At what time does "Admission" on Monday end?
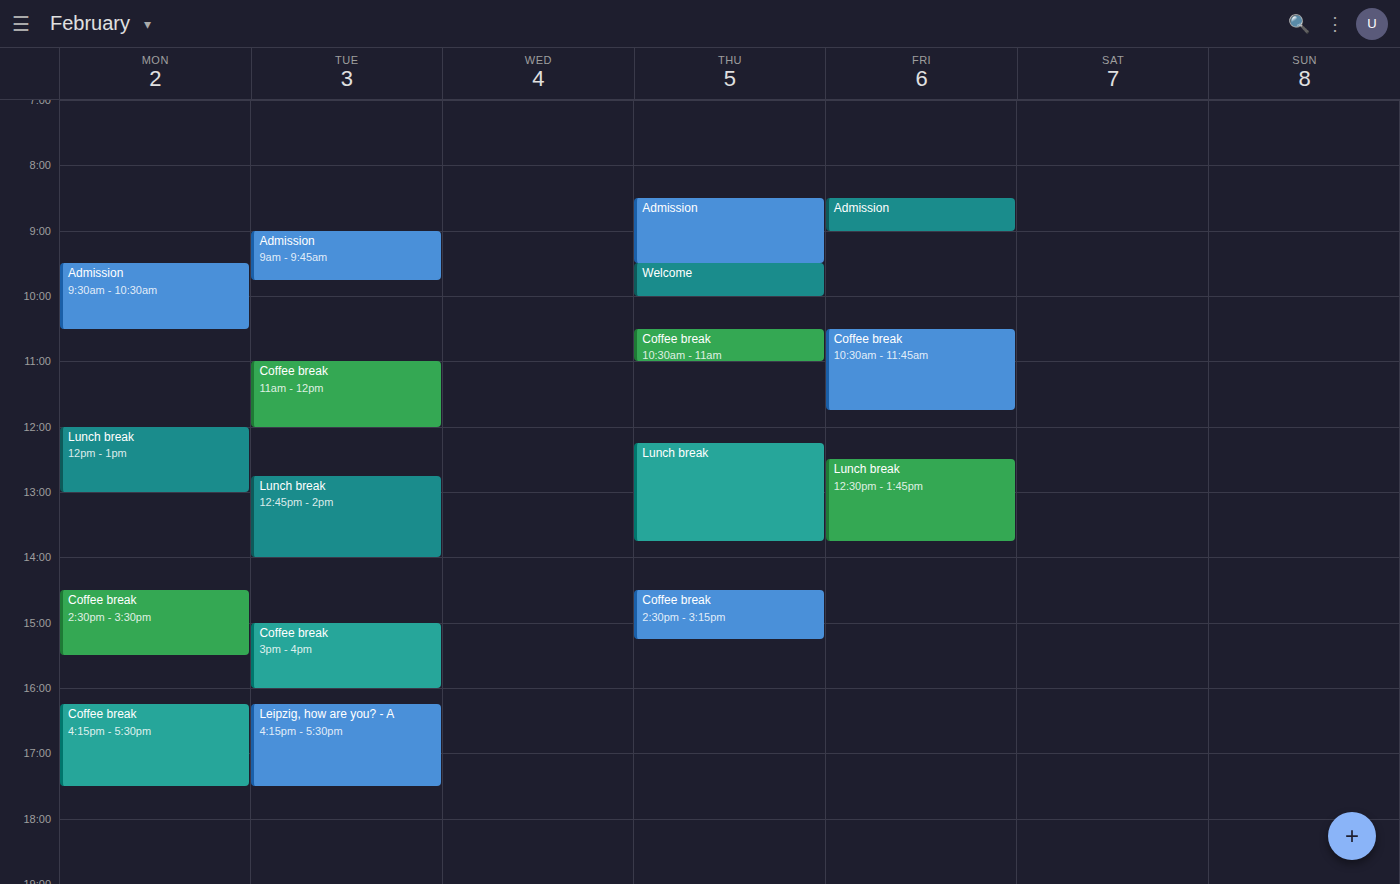
10:30